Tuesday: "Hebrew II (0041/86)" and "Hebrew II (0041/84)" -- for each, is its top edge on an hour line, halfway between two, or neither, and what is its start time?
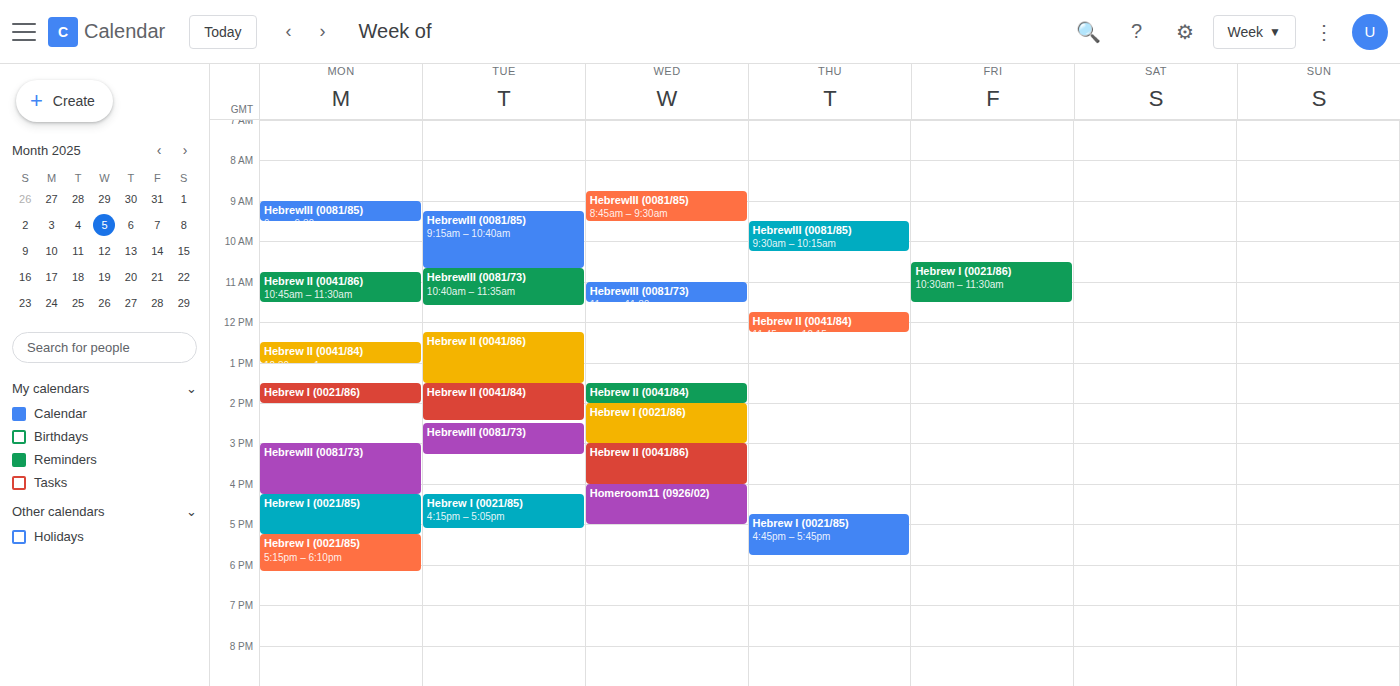
"Hebrew II (0041/86)": 12:15 PM, neither: a quarter of the way from the 12 PM line to the 1 PM line. "Hebrew II (0041/84)": 1:30 PM, halfway between the 1 PM and 2 PM lines.